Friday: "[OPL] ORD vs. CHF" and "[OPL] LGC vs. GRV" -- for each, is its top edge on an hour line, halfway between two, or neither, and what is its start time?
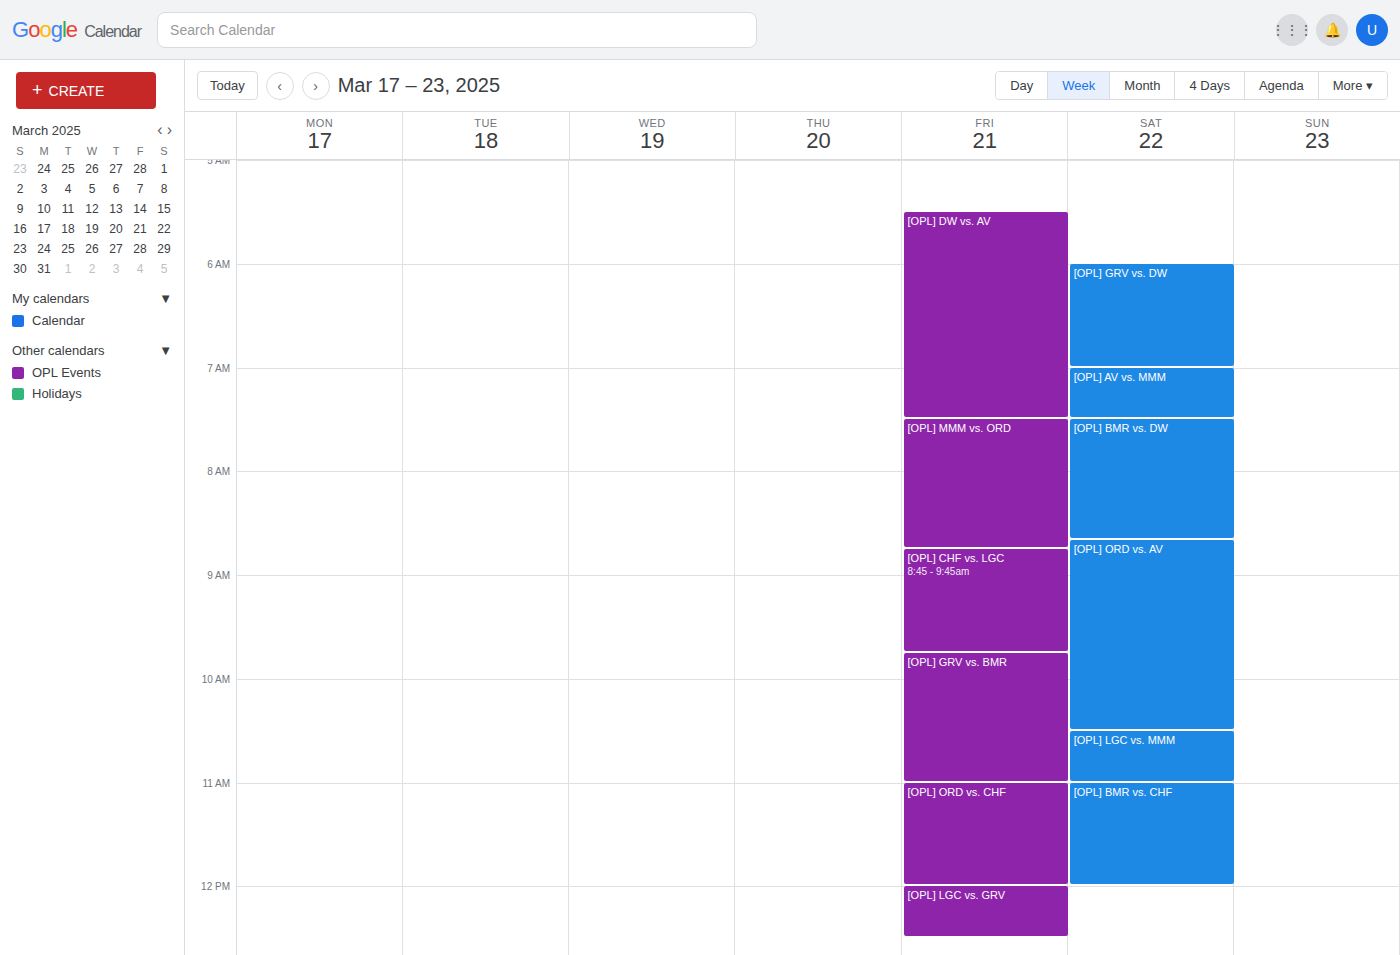
"[OPL] ORD vs. CHF": 11:00 AM, exactly on the 11 AM line. "[OPL] LGC vs. GRV": 12:00 PM, exactly on the 12 PM line.